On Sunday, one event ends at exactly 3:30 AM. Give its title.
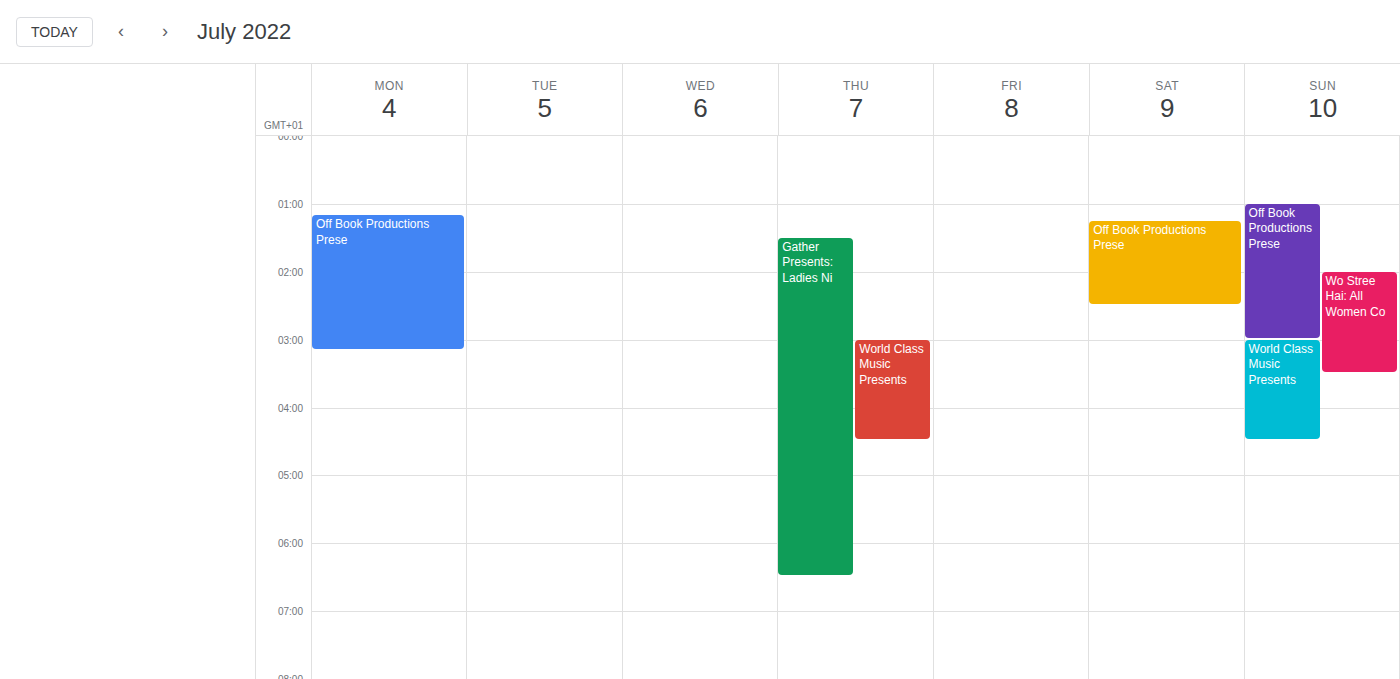
"Wo Stree Hai: All Women Co"